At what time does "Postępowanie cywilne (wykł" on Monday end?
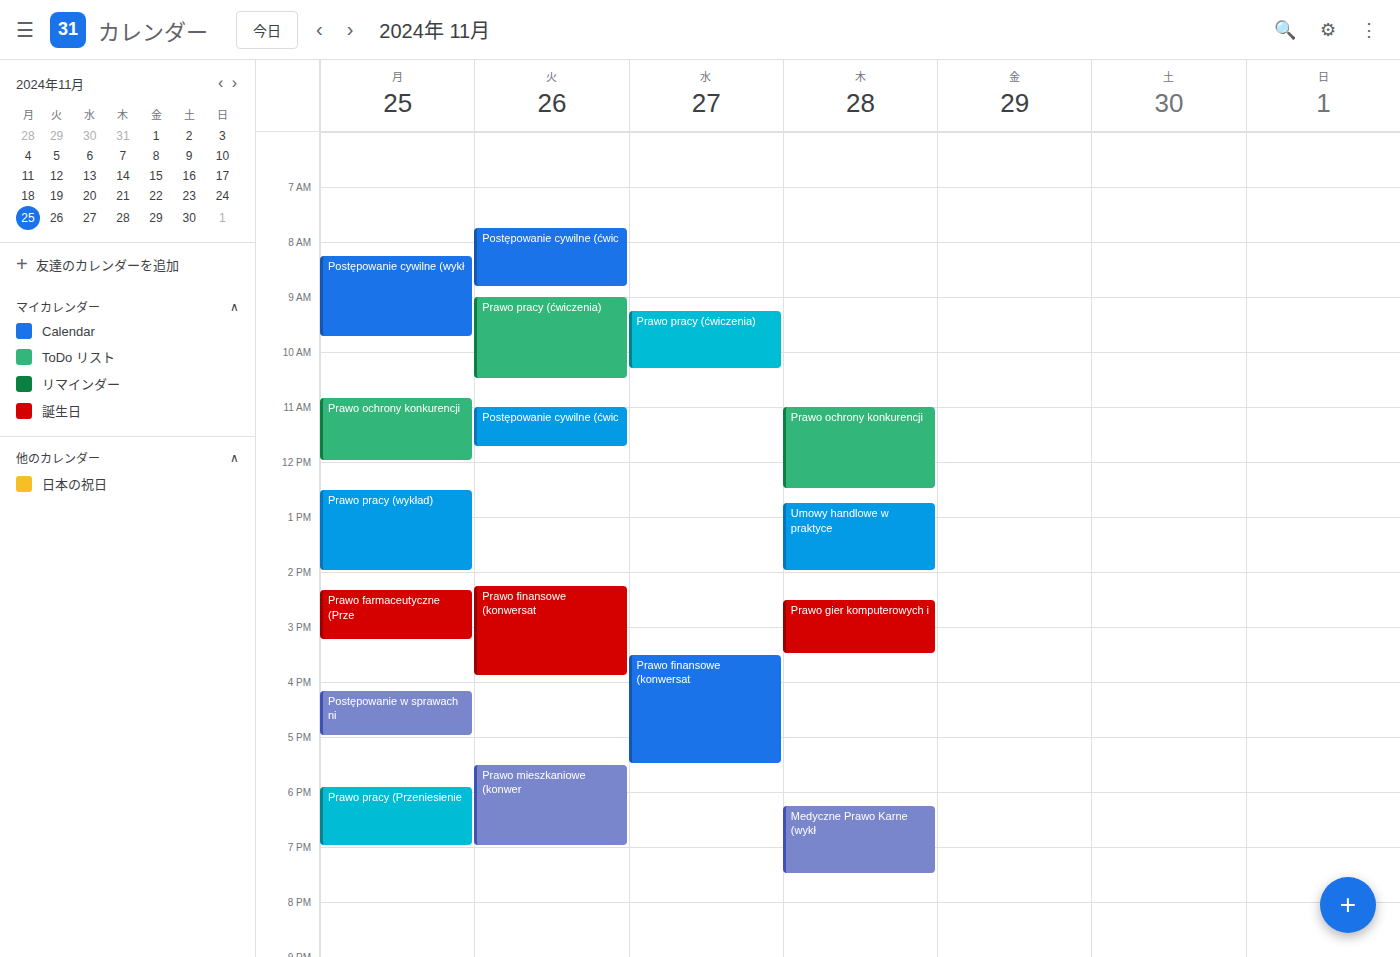
9:45 AM